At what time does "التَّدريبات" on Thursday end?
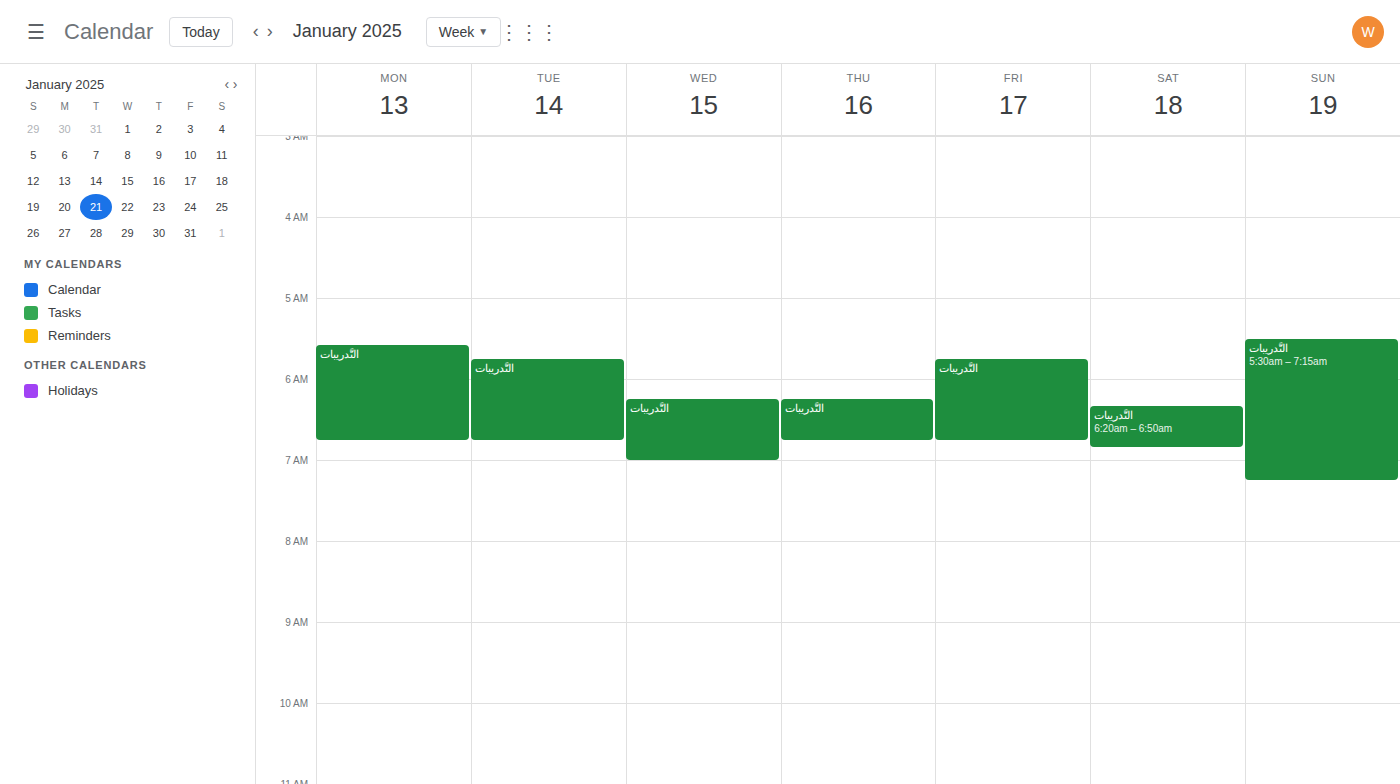
6:45 AM